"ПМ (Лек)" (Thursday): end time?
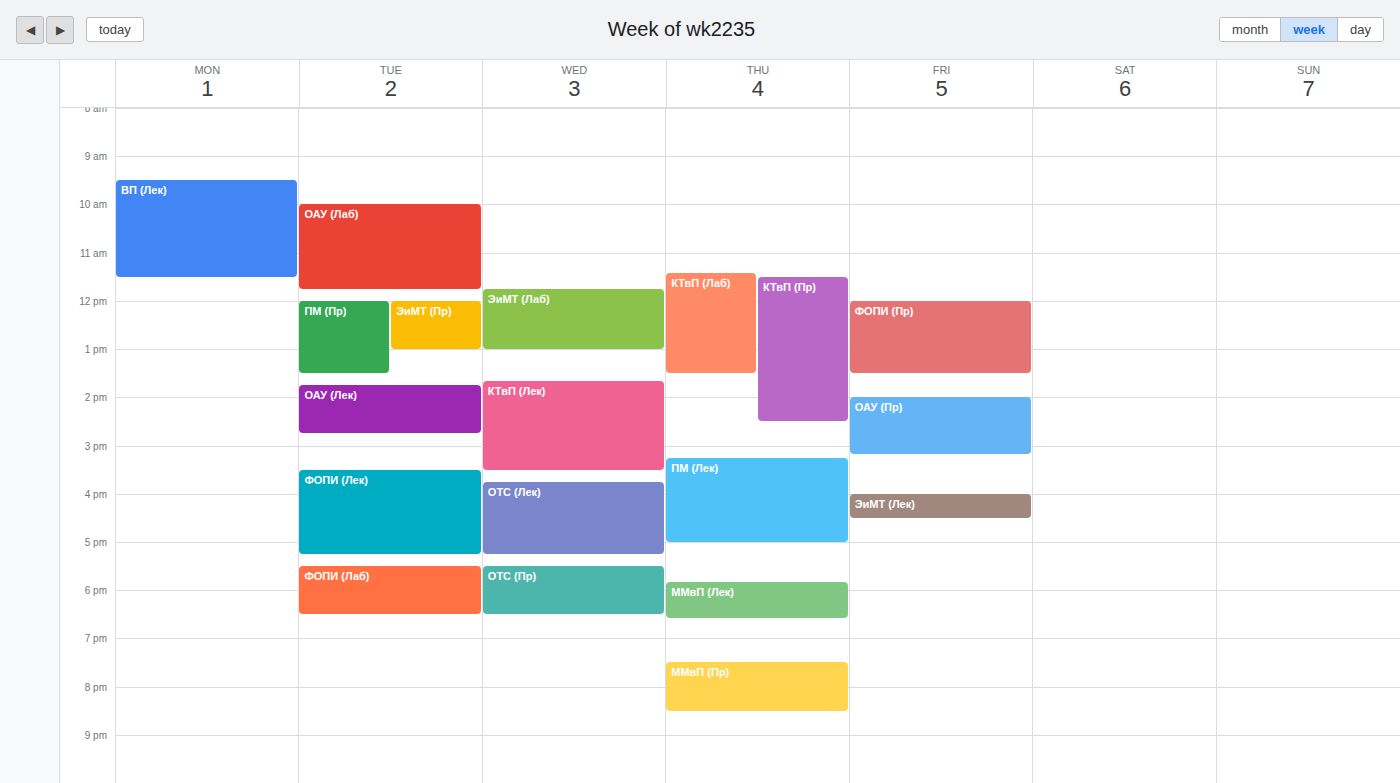
5:00 PM